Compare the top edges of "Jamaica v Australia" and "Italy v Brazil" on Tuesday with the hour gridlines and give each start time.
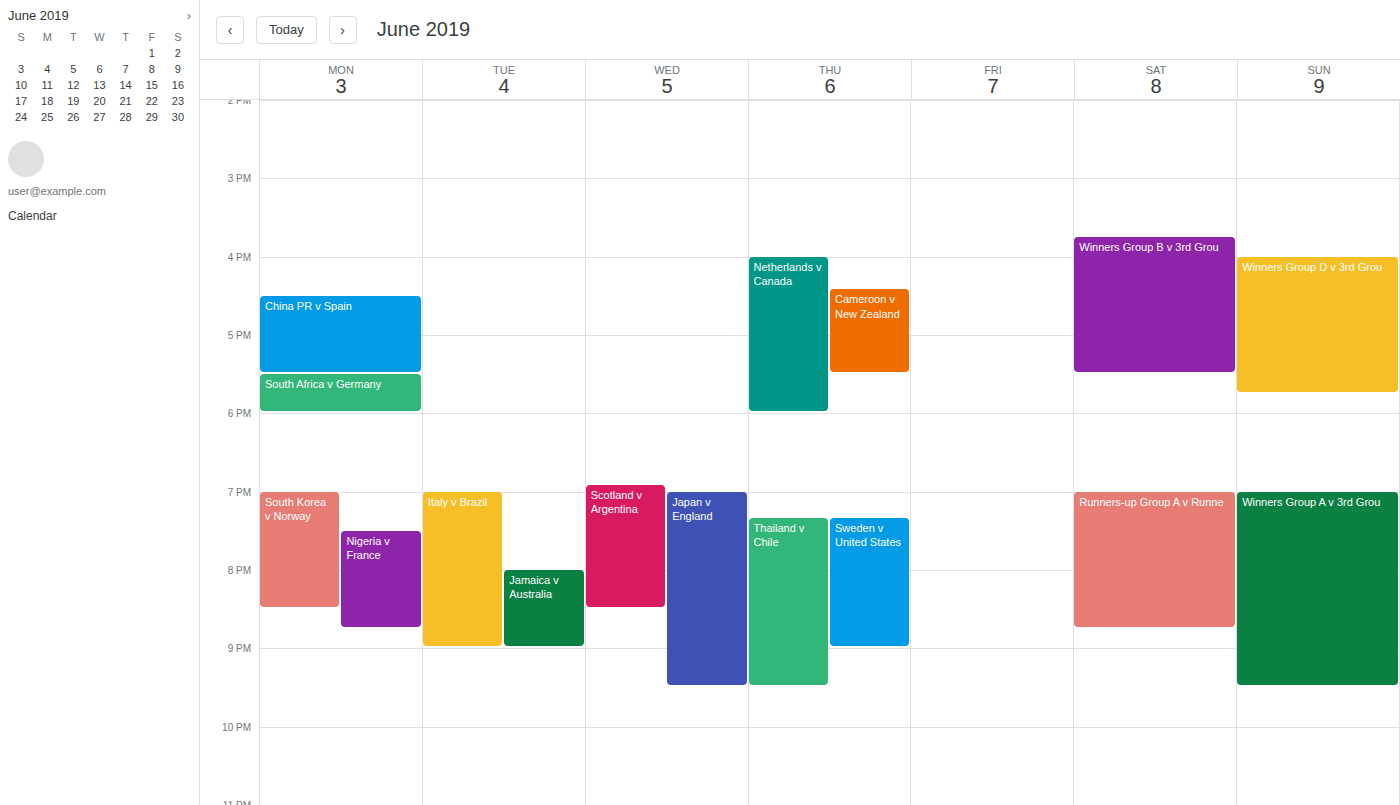
"Jamaica v Australia": 8:00 PM, exactly on the 8 PM line. "Italy v Brazil": 7:00 PM, exactly on the 7 PM line.